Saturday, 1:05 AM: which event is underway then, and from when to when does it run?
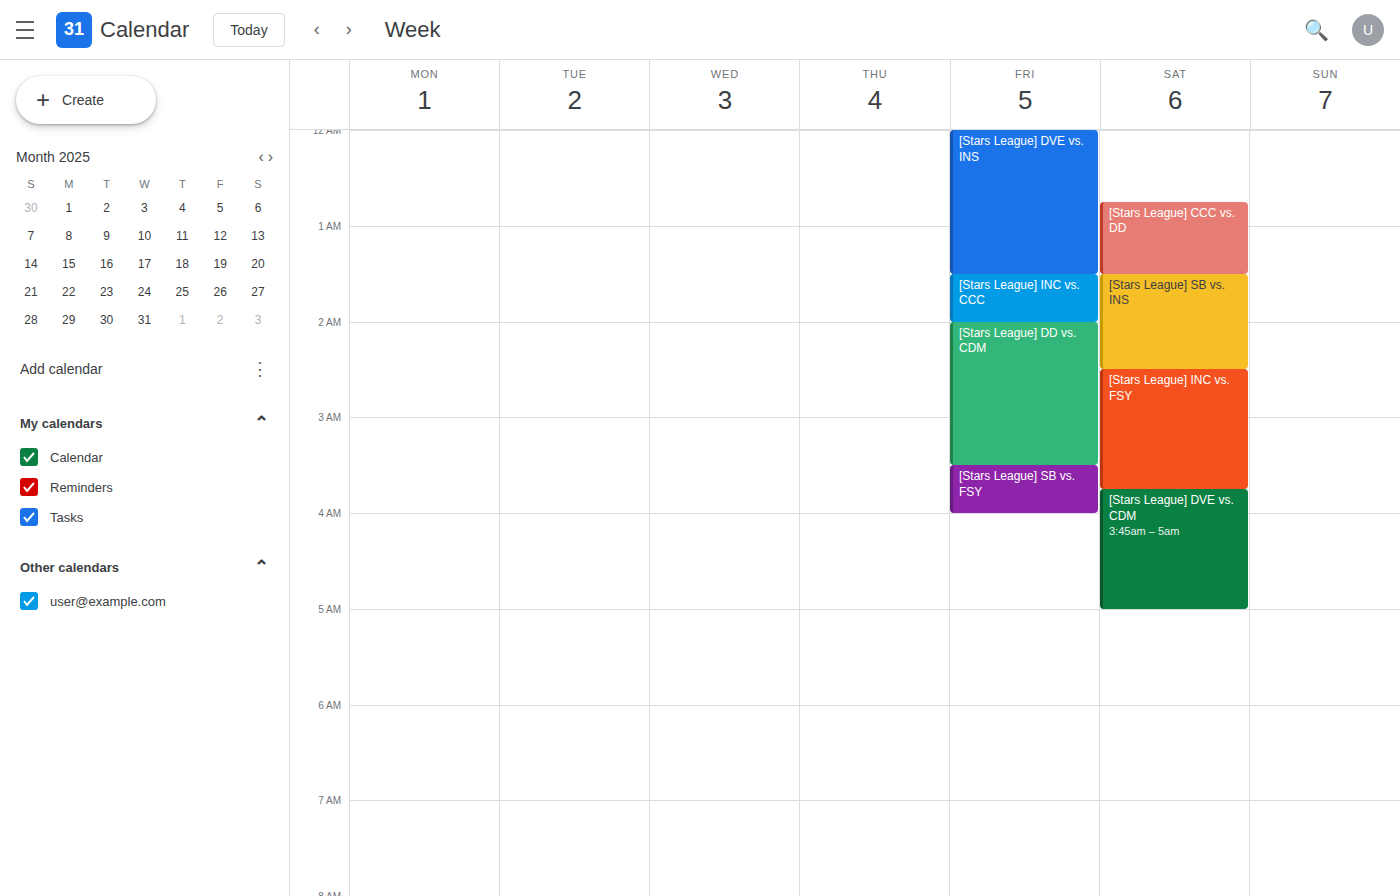
"[Stars League] CCC vs. DD", 12:45 AM to 1:30 AM